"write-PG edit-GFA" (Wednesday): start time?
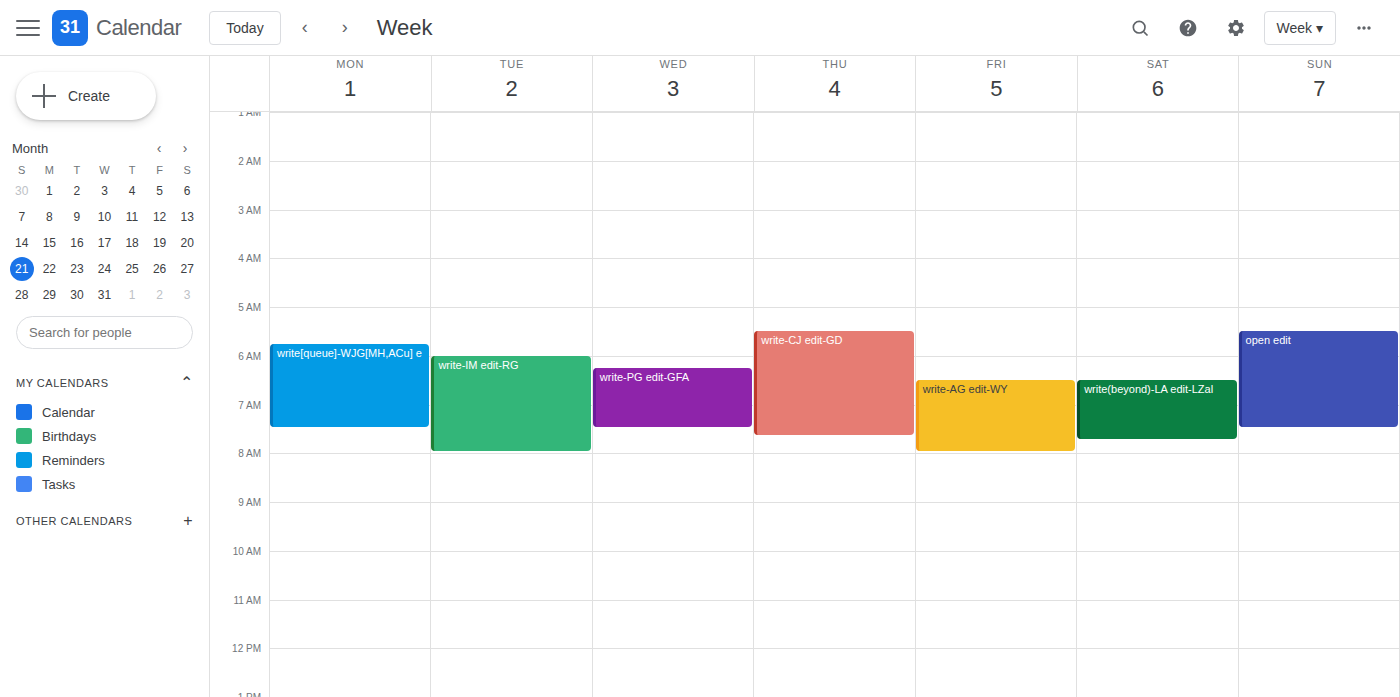
6:15 AM